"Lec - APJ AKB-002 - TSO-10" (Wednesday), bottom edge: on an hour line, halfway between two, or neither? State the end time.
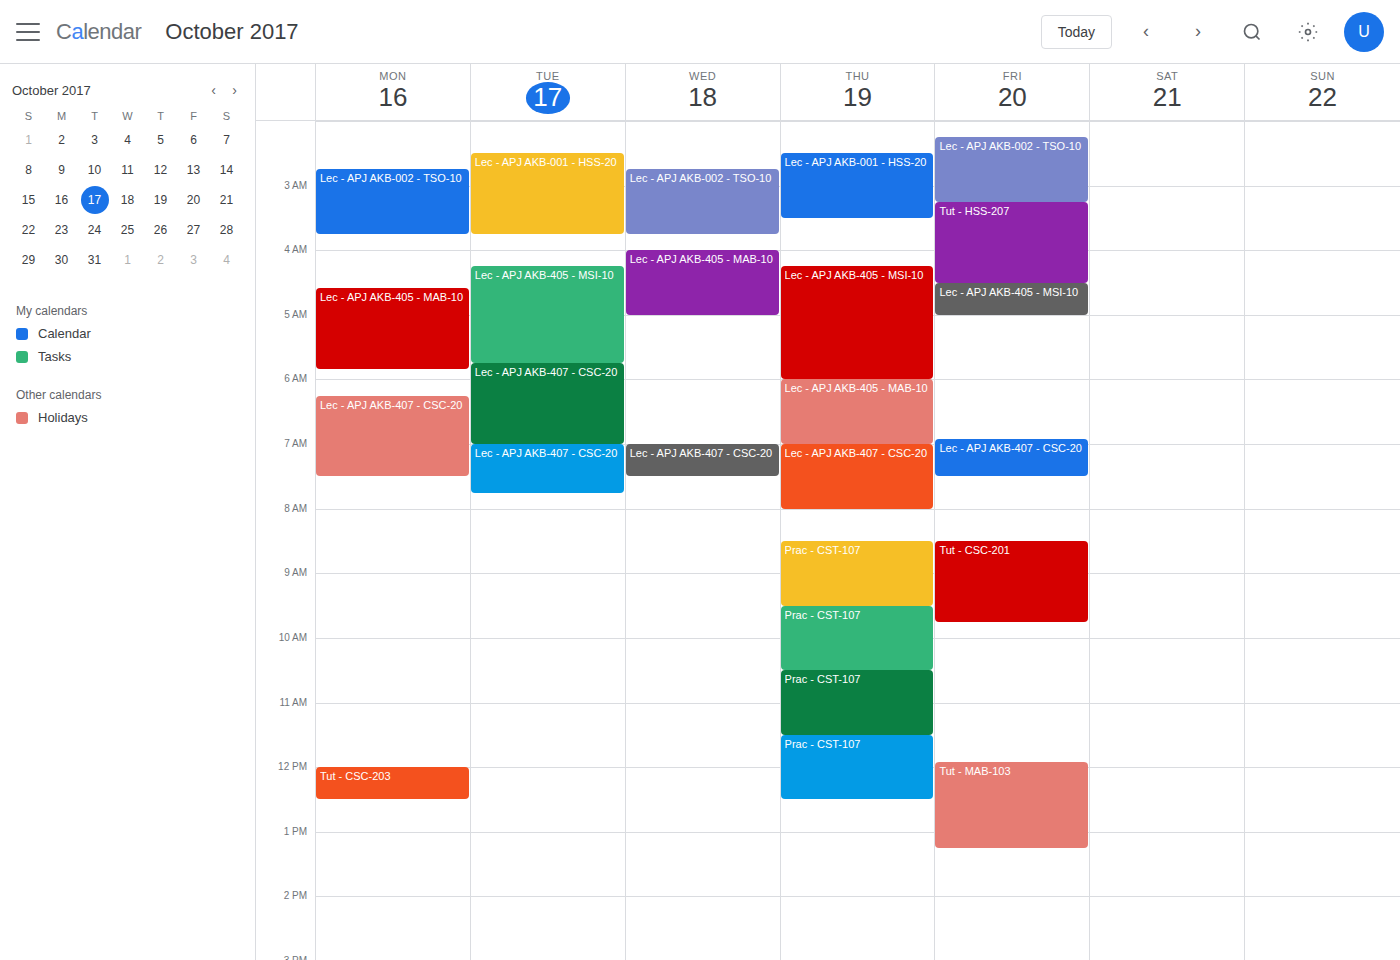
3:45 AM -- neither: three quarters of the way from the 3 AM line to the 4 AM line.